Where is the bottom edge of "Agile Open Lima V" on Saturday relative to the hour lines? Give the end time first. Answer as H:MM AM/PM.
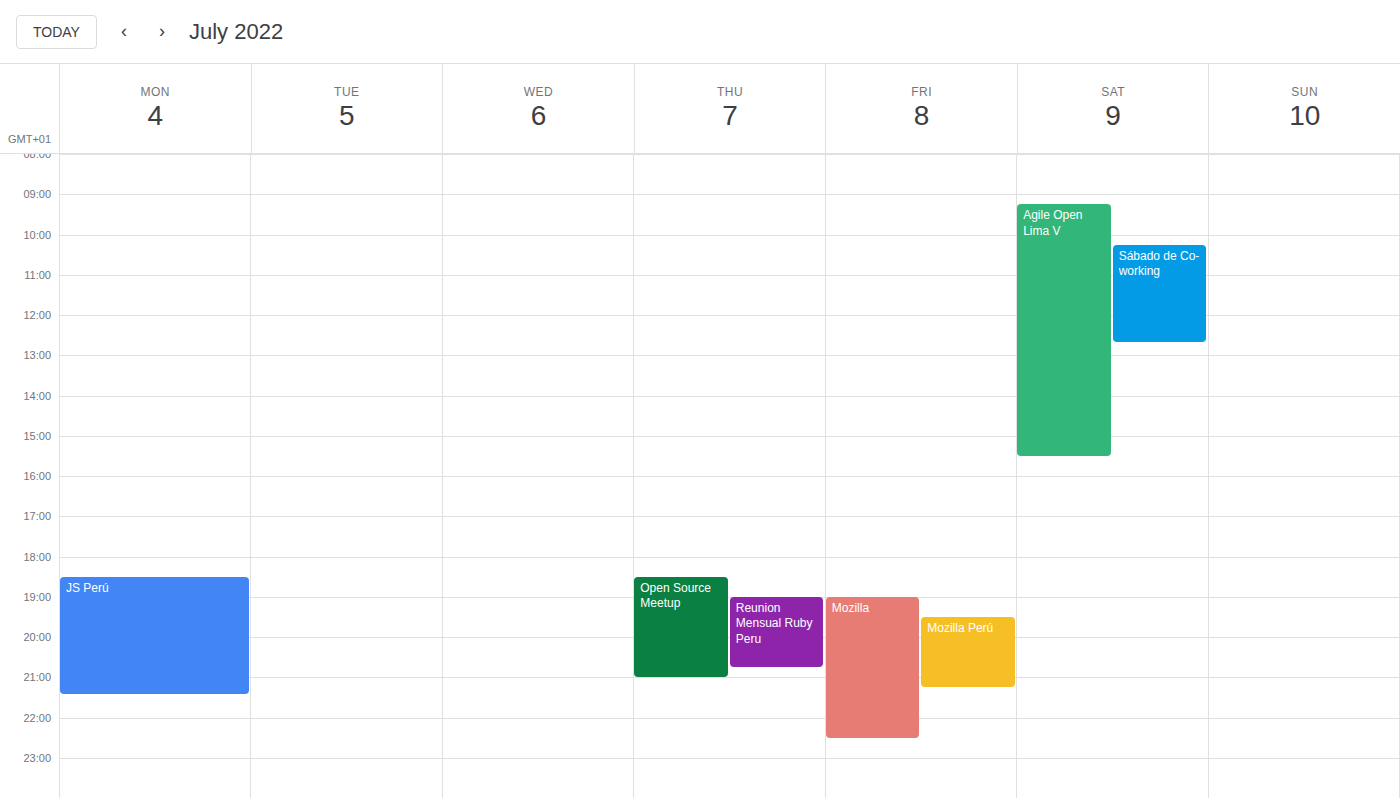
3:30 PM -- halfway between the 3 PM and 4 PM lines.